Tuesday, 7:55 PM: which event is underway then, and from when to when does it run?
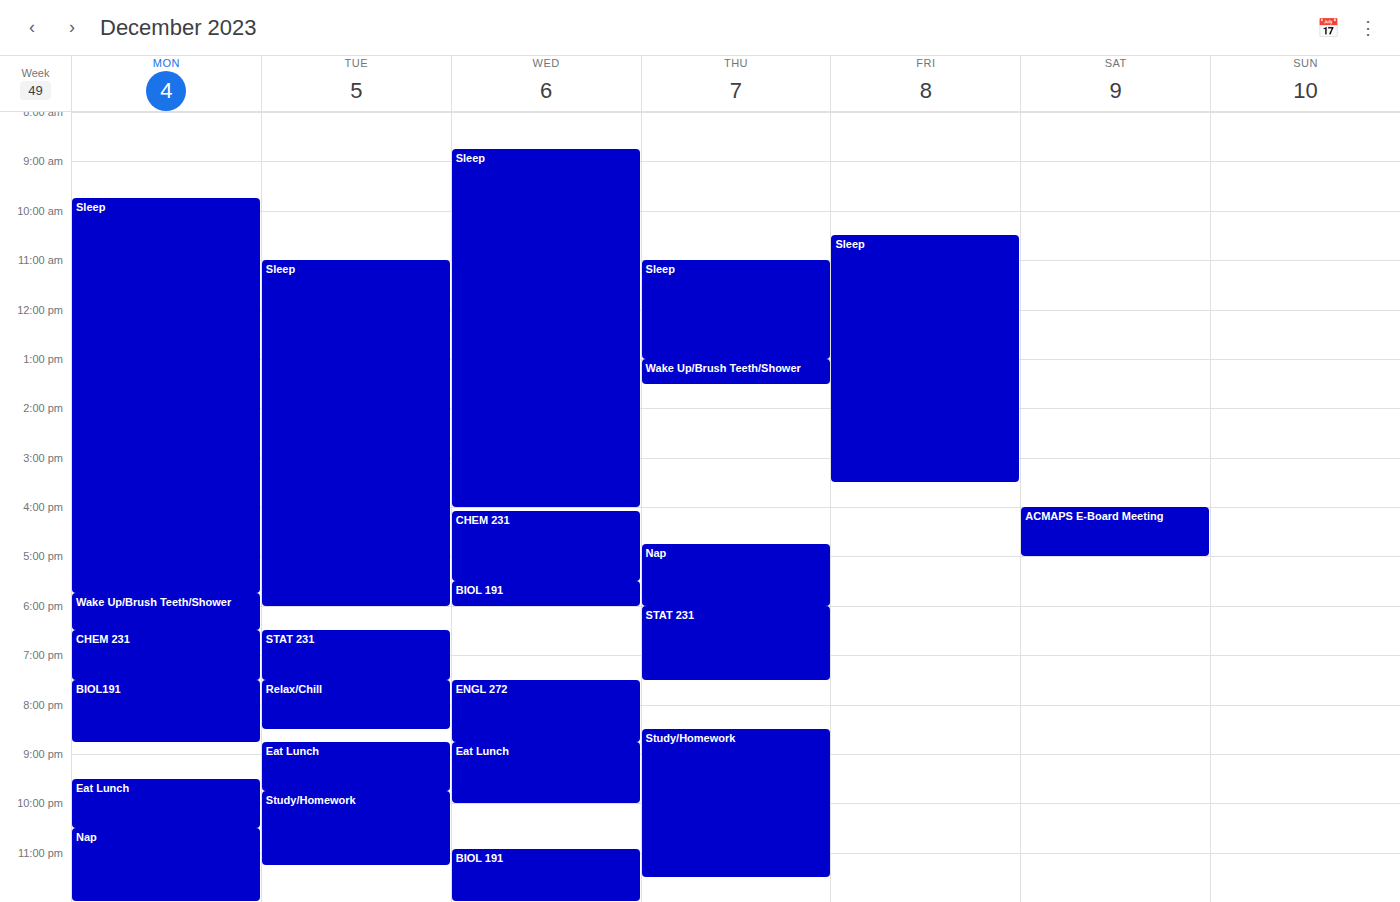
"Relax/Chill", 7:30 PM to 8:30 PM